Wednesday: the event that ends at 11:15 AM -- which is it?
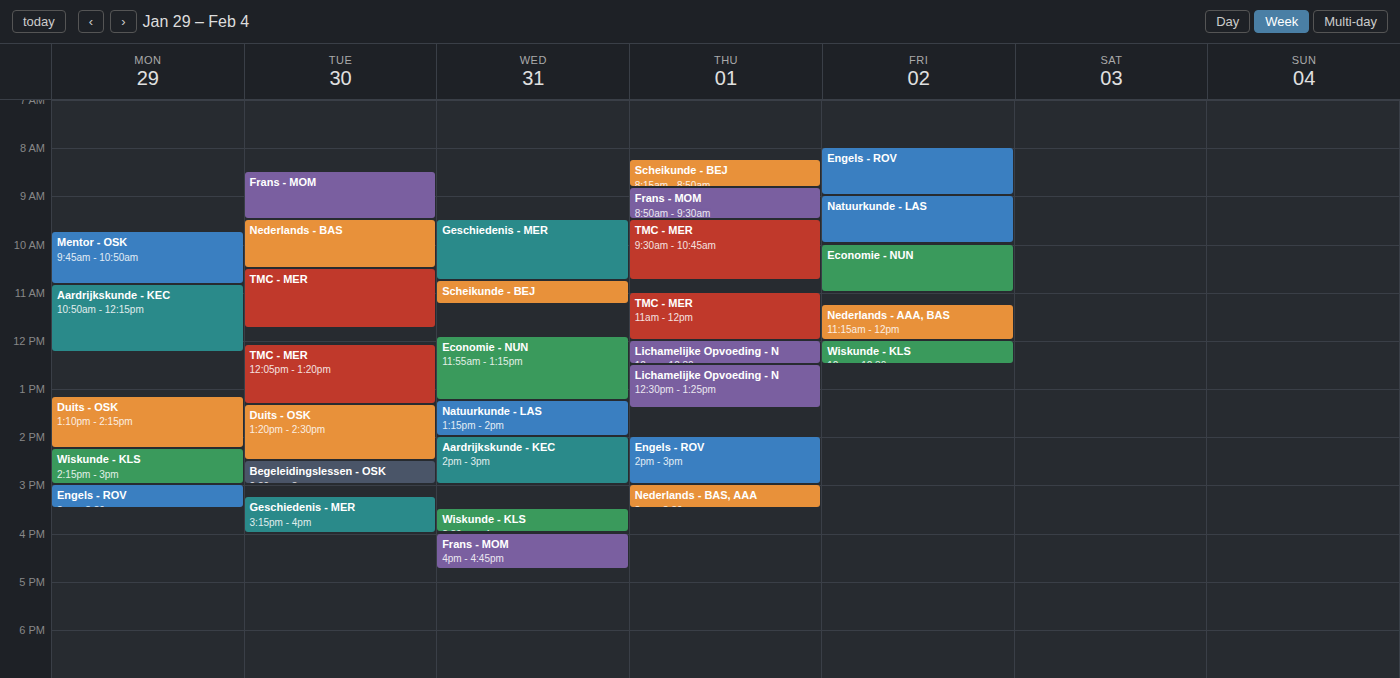
"Scheikunde - BEJ"